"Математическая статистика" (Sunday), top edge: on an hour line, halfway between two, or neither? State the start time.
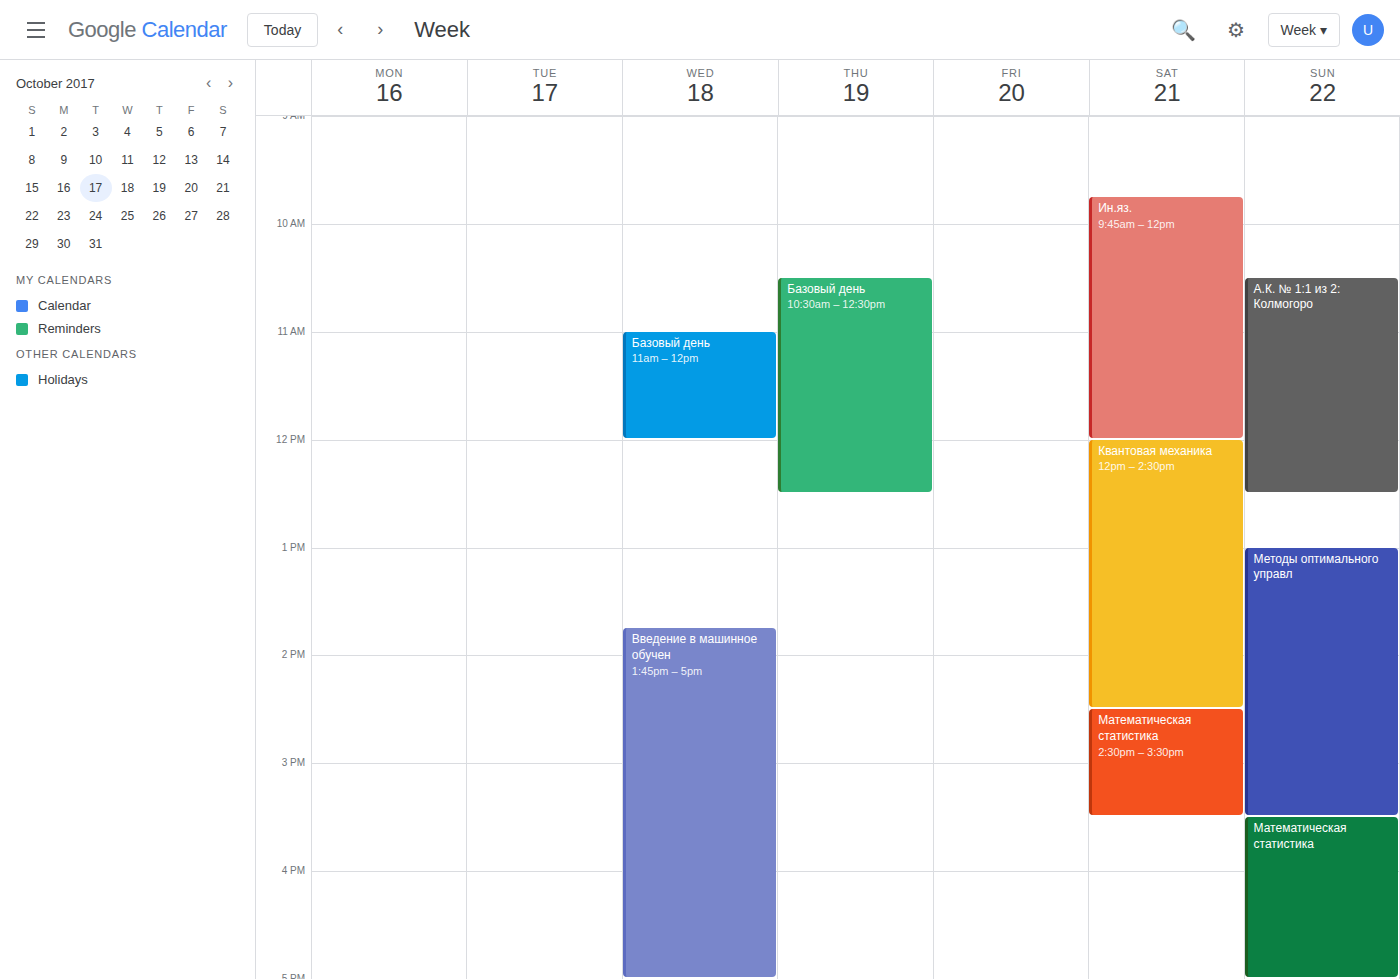
15:30 -- halfway between the 15:00 and 16:00 lines.